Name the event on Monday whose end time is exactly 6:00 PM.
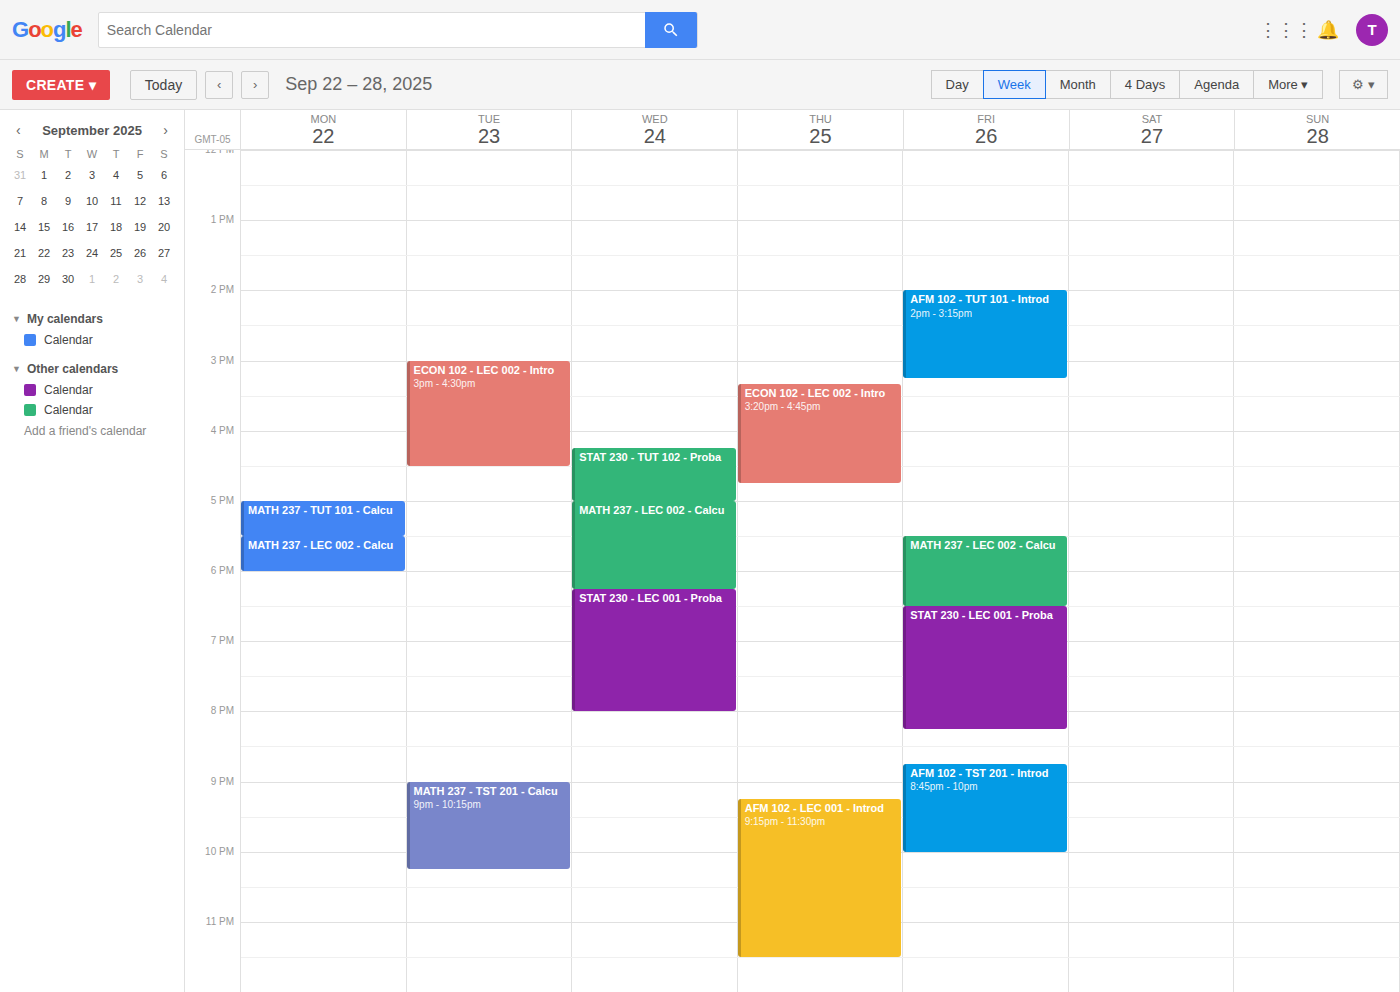
"MATH 237 - LEC 002 - Calcu"